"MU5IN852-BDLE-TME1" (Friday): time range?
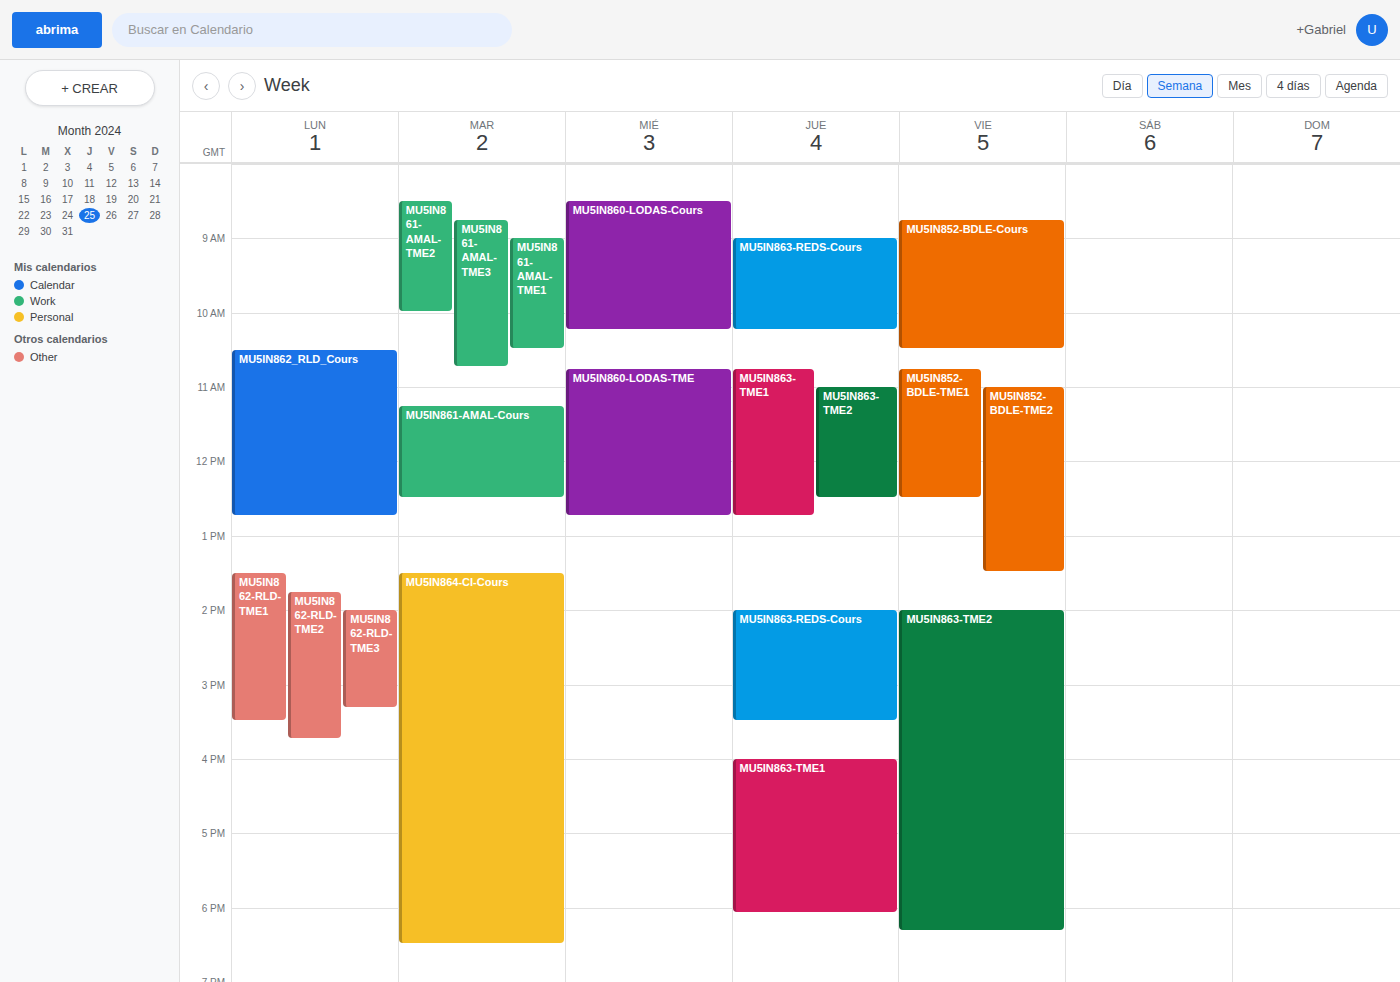
10:45 AM to 12:30 PM